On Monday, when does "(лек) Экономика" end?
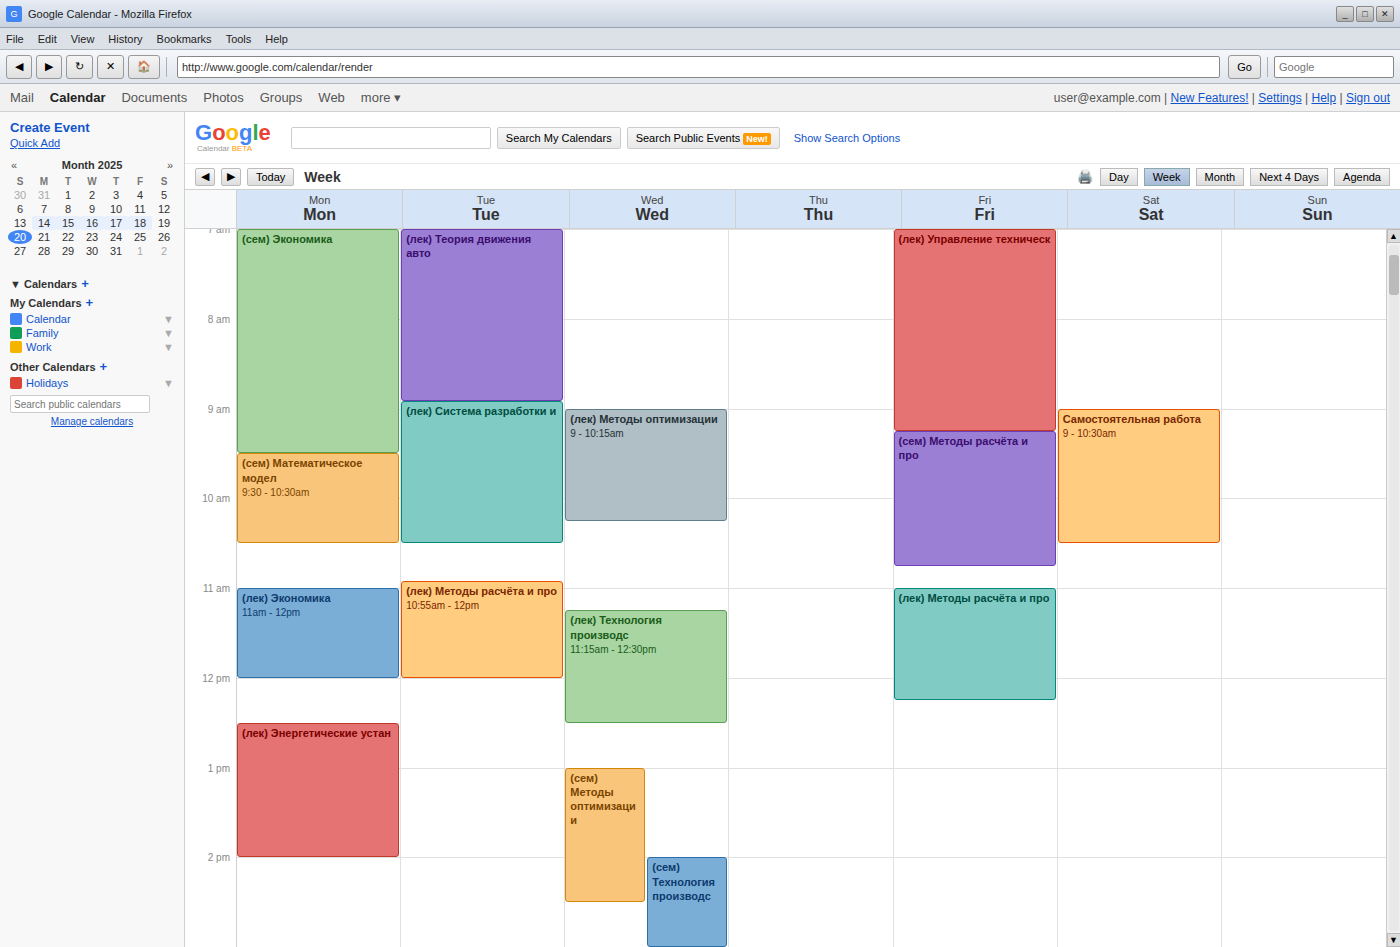
12:00 PM